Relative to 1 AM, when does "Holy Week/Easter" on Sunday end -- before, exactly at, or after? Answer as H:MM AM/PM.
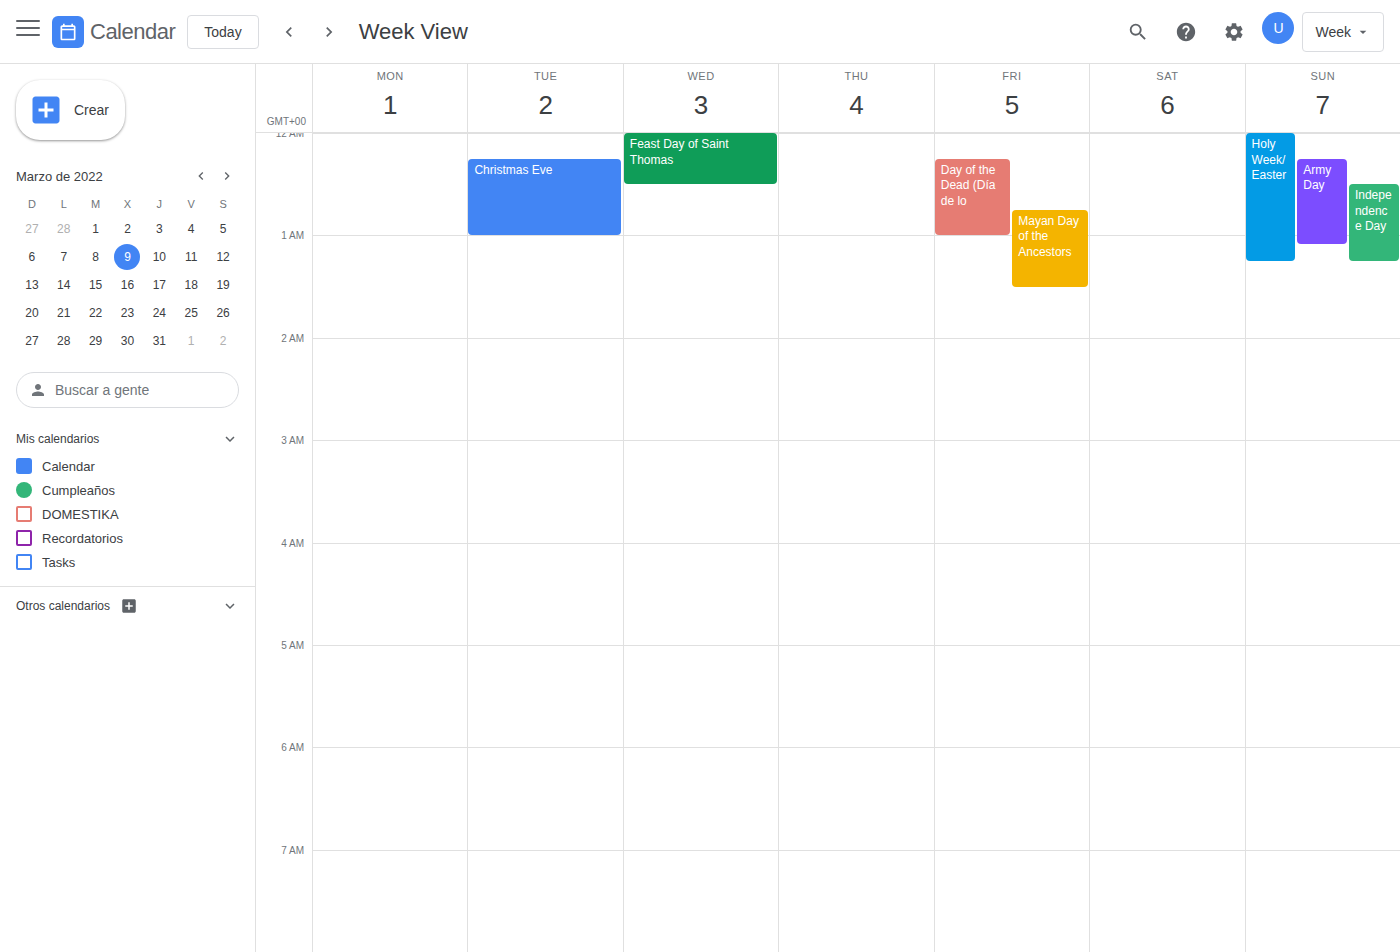
1:15 AM -- after 1 AM, 15 minutes below the 1 AM line.